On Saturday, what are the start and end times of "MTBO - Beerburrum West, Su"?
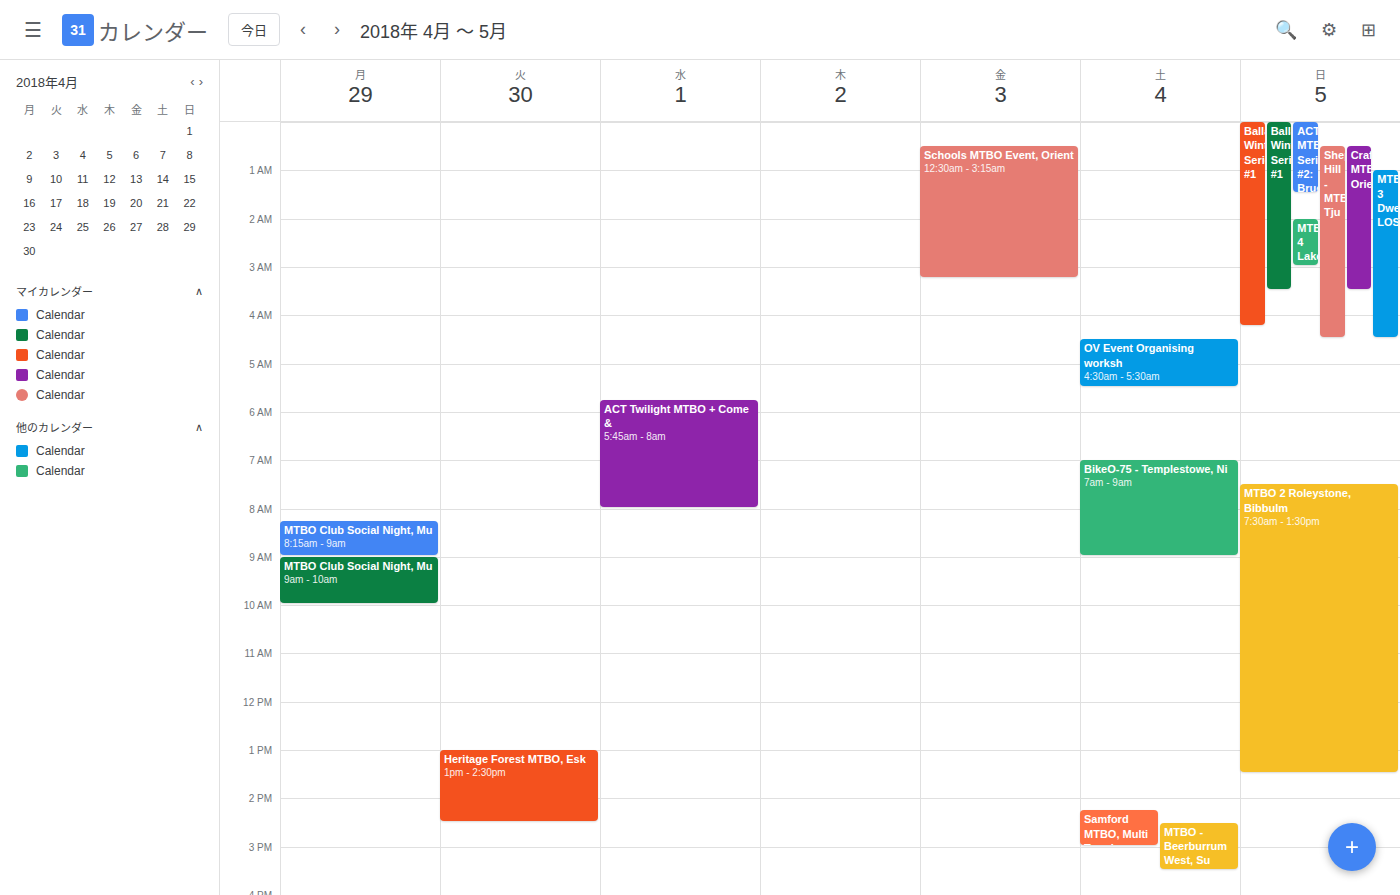
2:30 PM to 3:30 PM